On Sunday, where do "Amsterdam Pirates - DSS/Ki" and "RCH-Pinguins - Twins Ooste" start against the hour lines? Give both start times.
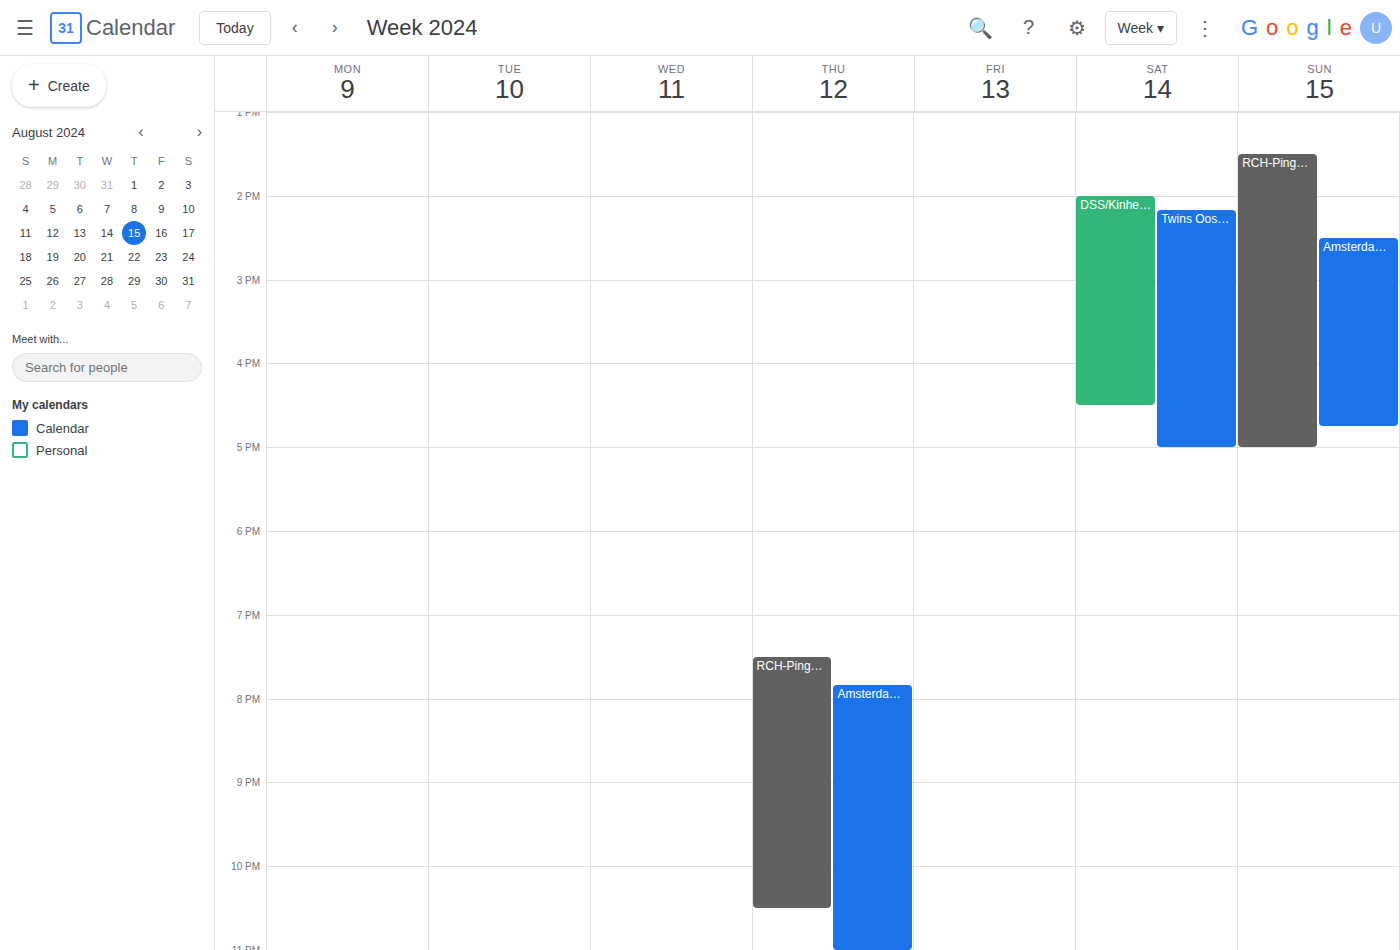
"Amsterdam Pirates - DSS/Ki": 2:30 PM, halfway between the 2 PM and 3 PM lines. "RCH-Pinguins - Twins Ooste": 1:30 PM, halfway between the 1 PM and 2 PM lines.